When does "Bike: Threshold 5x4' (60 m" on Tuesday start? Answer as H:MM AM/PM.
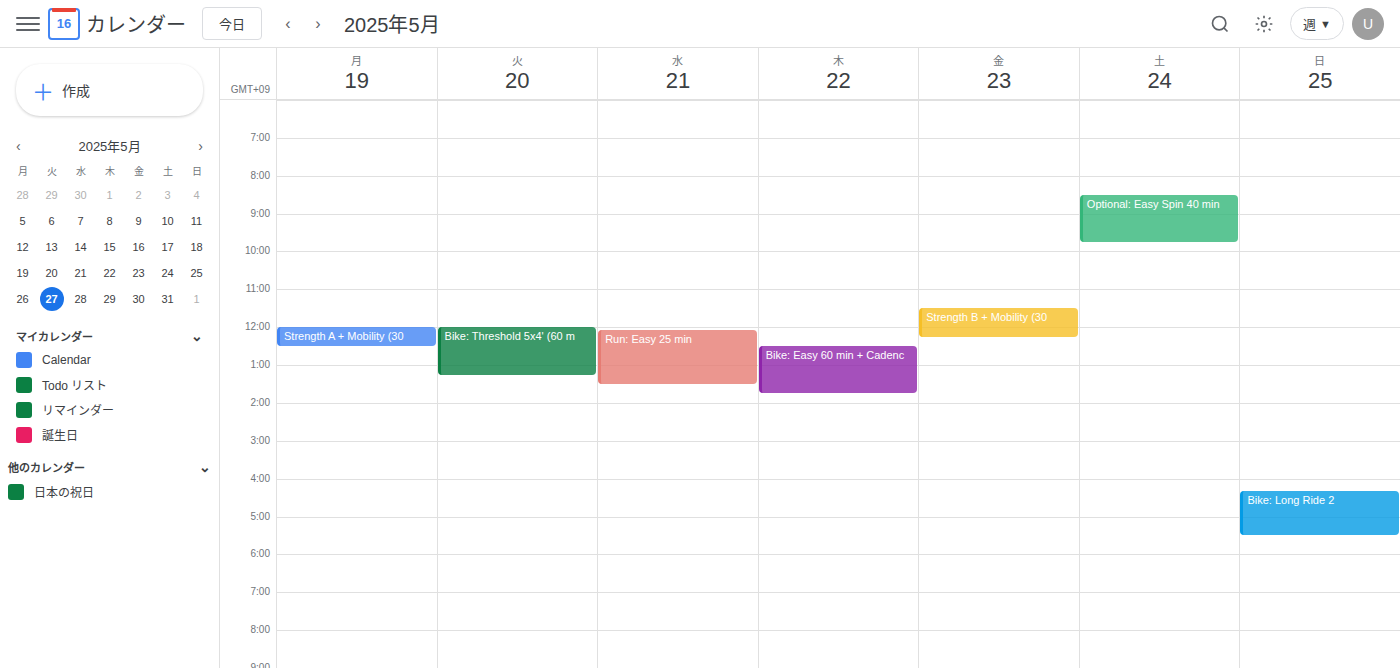
12:00 PM